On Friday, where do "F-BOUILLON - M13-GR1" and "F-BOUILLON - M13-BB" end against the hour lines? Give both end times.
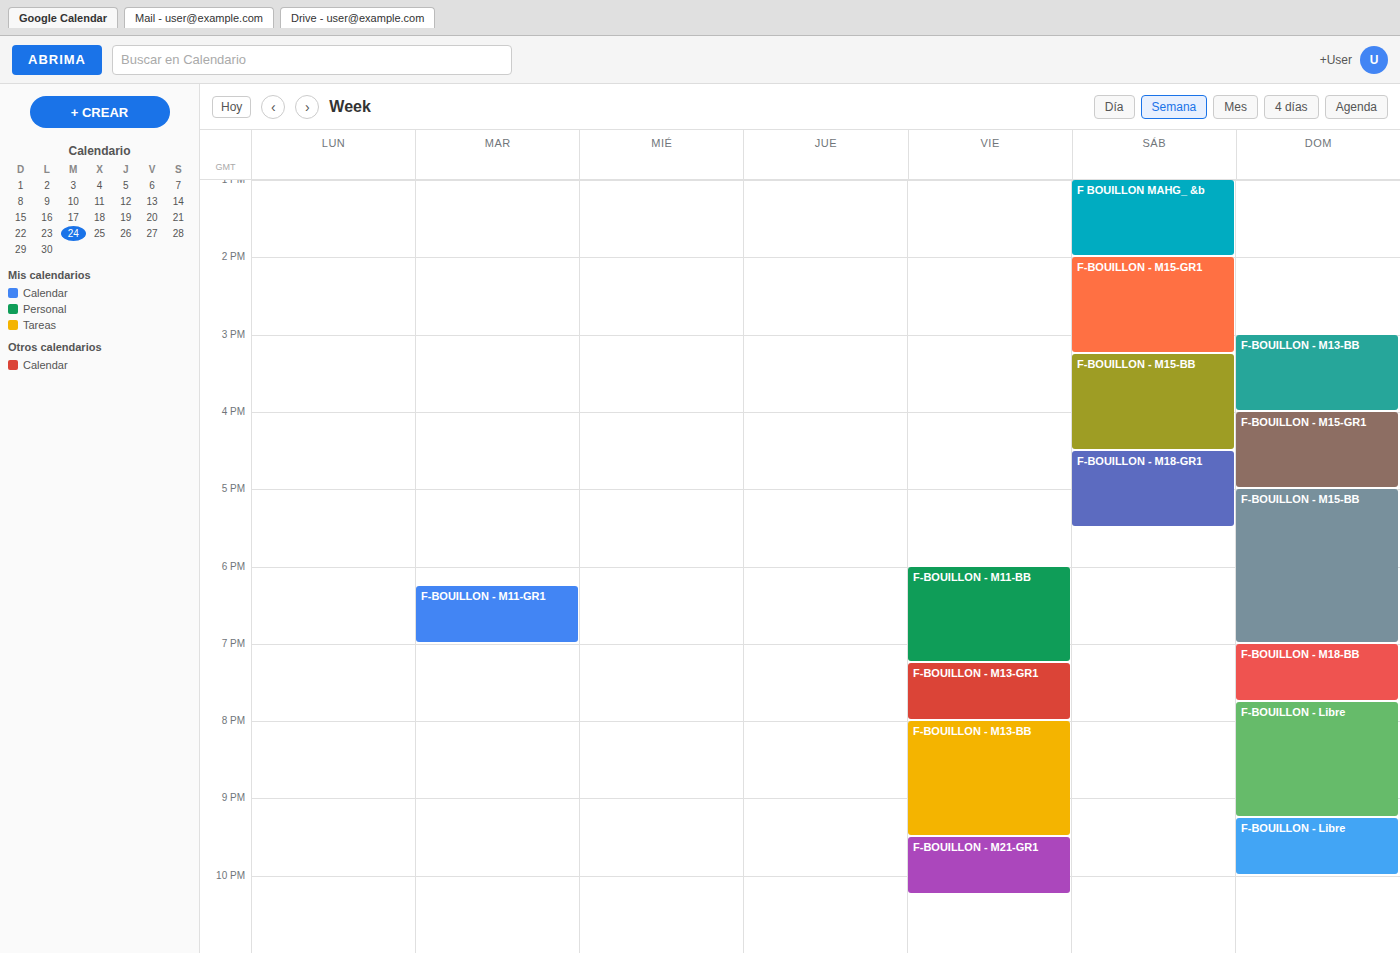
"F-BOUILLON - M13-GR1": 8:00 PM, exactly on the 8 PM line. "F-BOUILLON - M13-BB": 9:30 PM, halfway between the 9 PM and 10 PM lines.